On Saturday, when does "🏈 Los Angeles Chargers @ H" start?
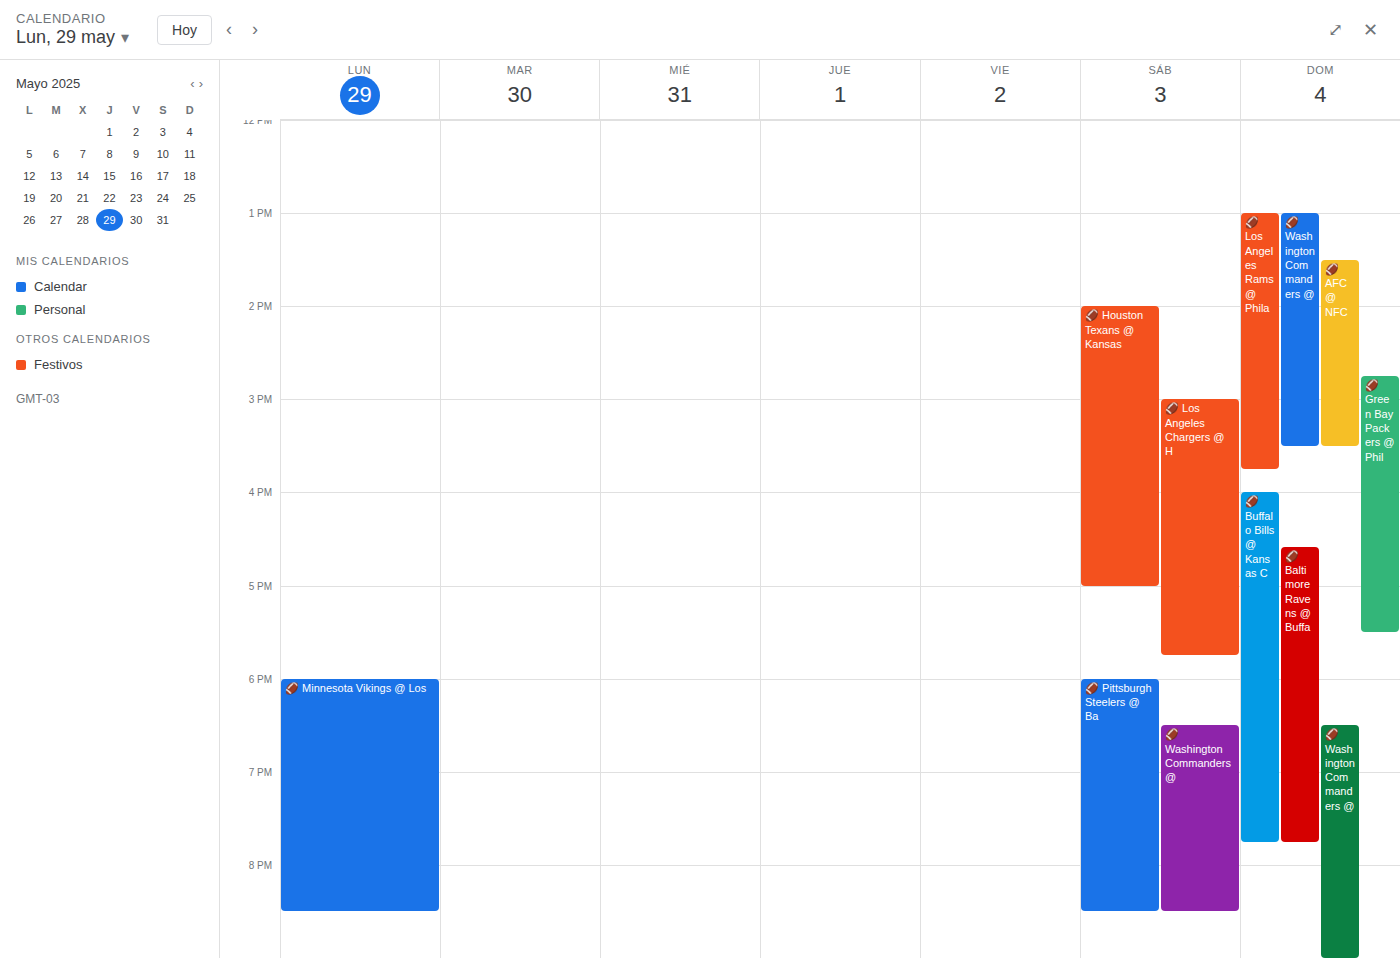
15:00